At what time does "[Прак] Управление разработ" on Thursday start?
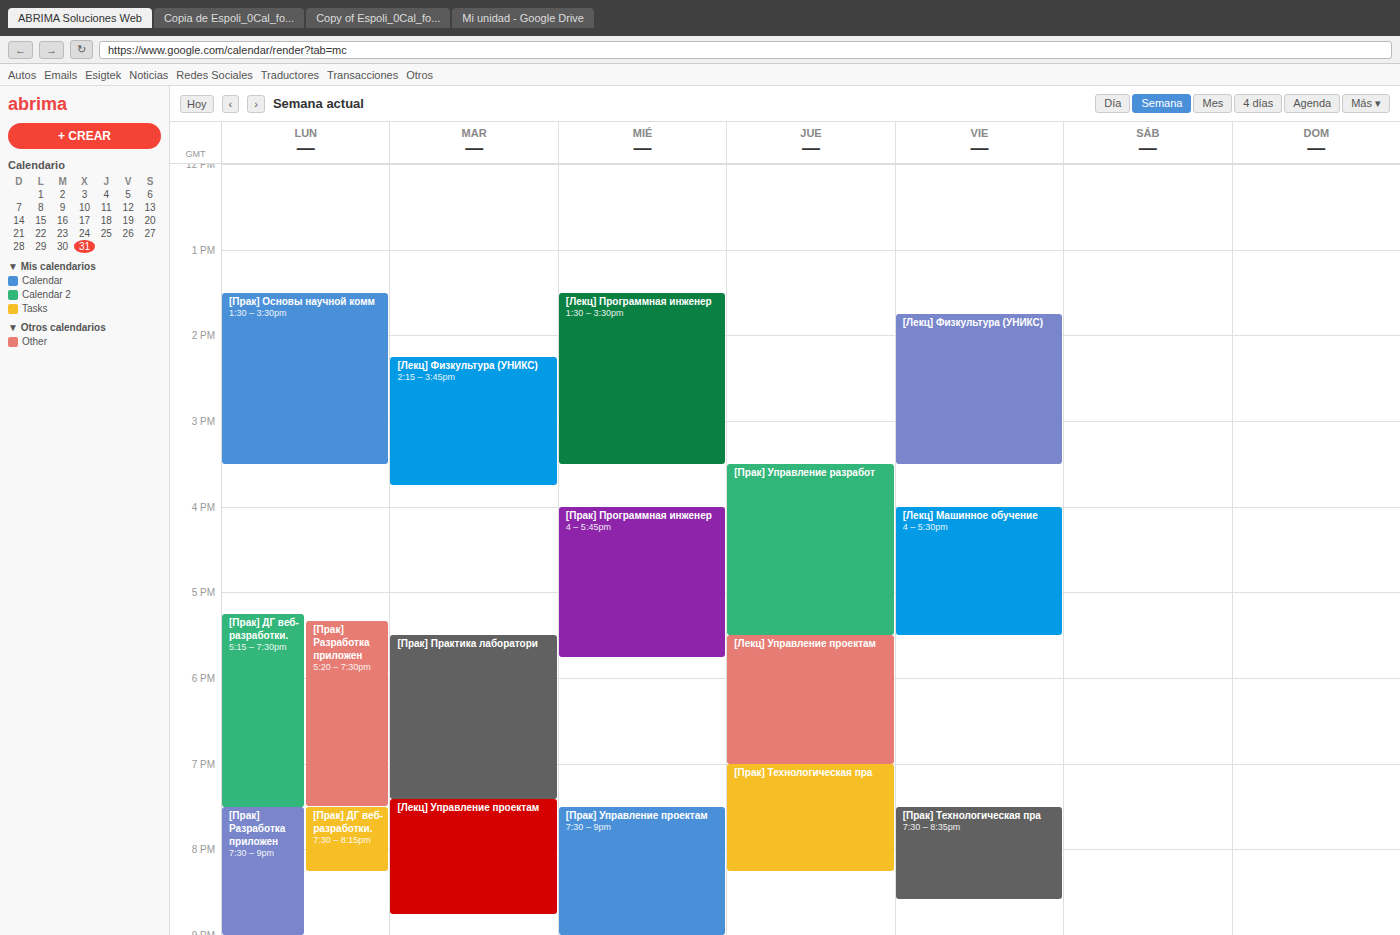
3:30 PM